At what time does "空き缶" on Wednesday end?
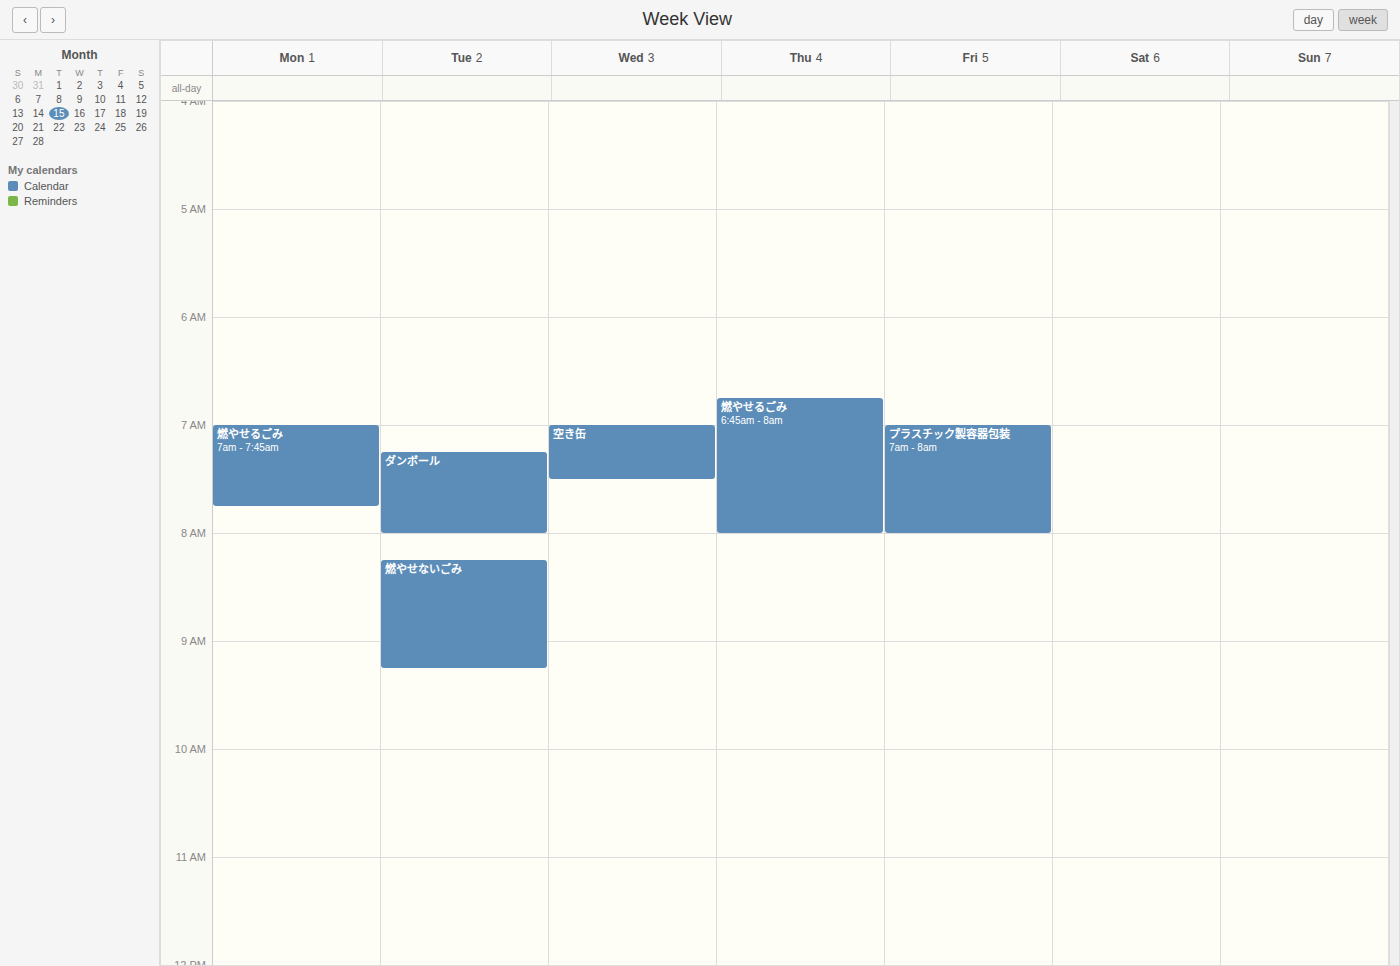
7:30 AM